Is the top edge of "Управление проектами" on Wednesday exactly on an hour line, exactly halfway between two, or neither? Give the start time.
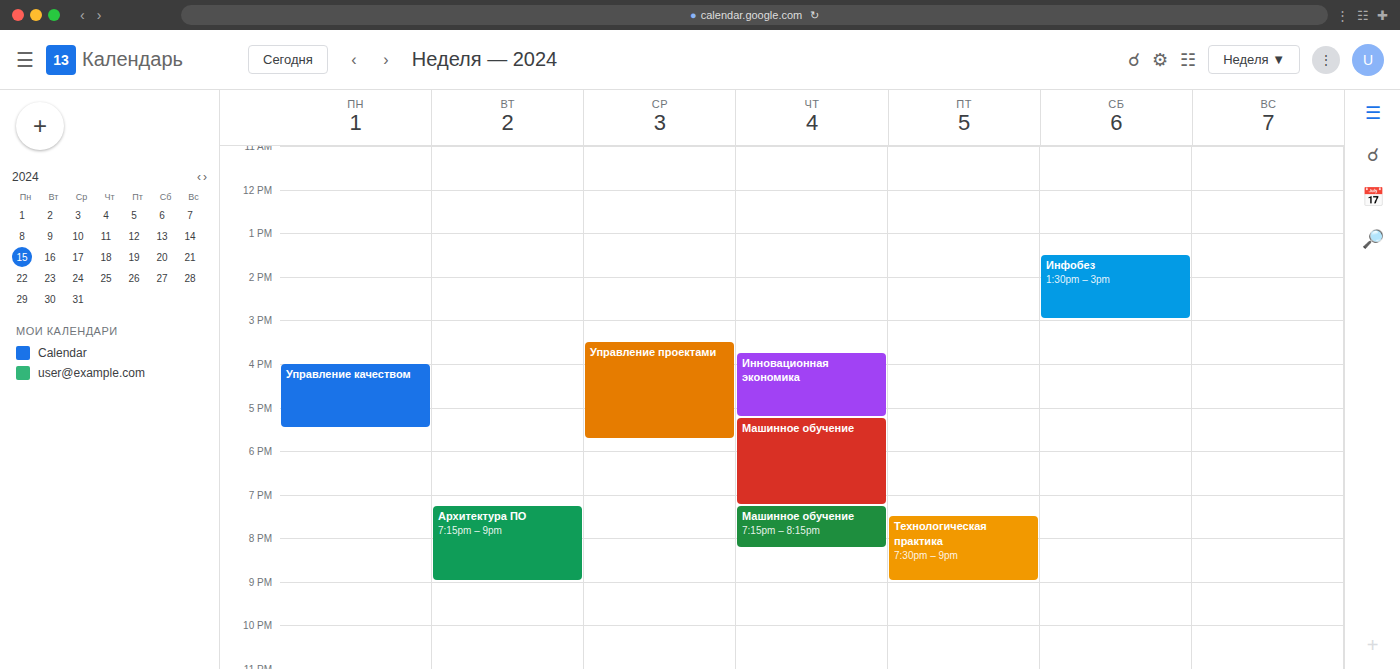
3:30 PM -- halfway between the 3 PM and 4 PM lines.